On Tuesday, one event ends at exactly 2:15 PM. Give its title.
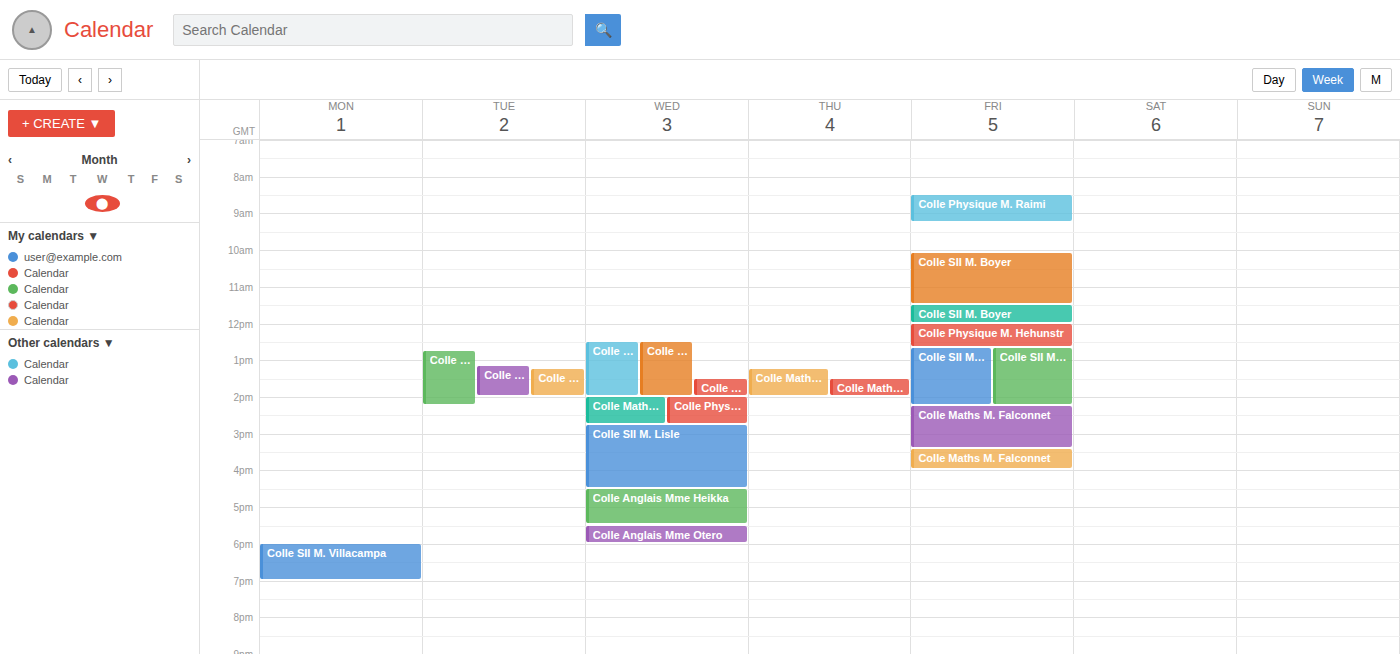
"Colle Physique M. Hehunstr"